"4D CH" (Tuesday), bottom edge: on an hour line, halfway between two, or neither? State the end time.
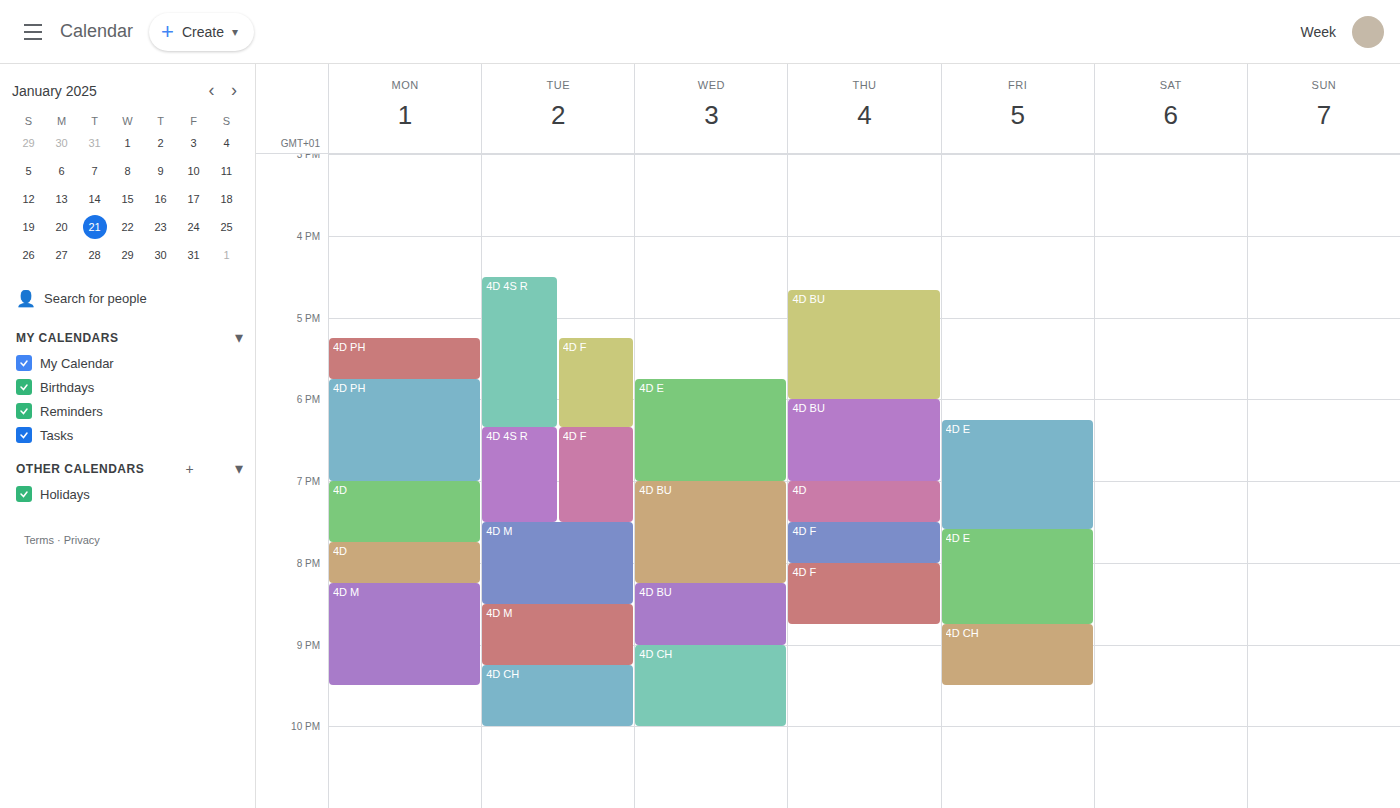
10:00 PM -- exactly on the 10 PM line.